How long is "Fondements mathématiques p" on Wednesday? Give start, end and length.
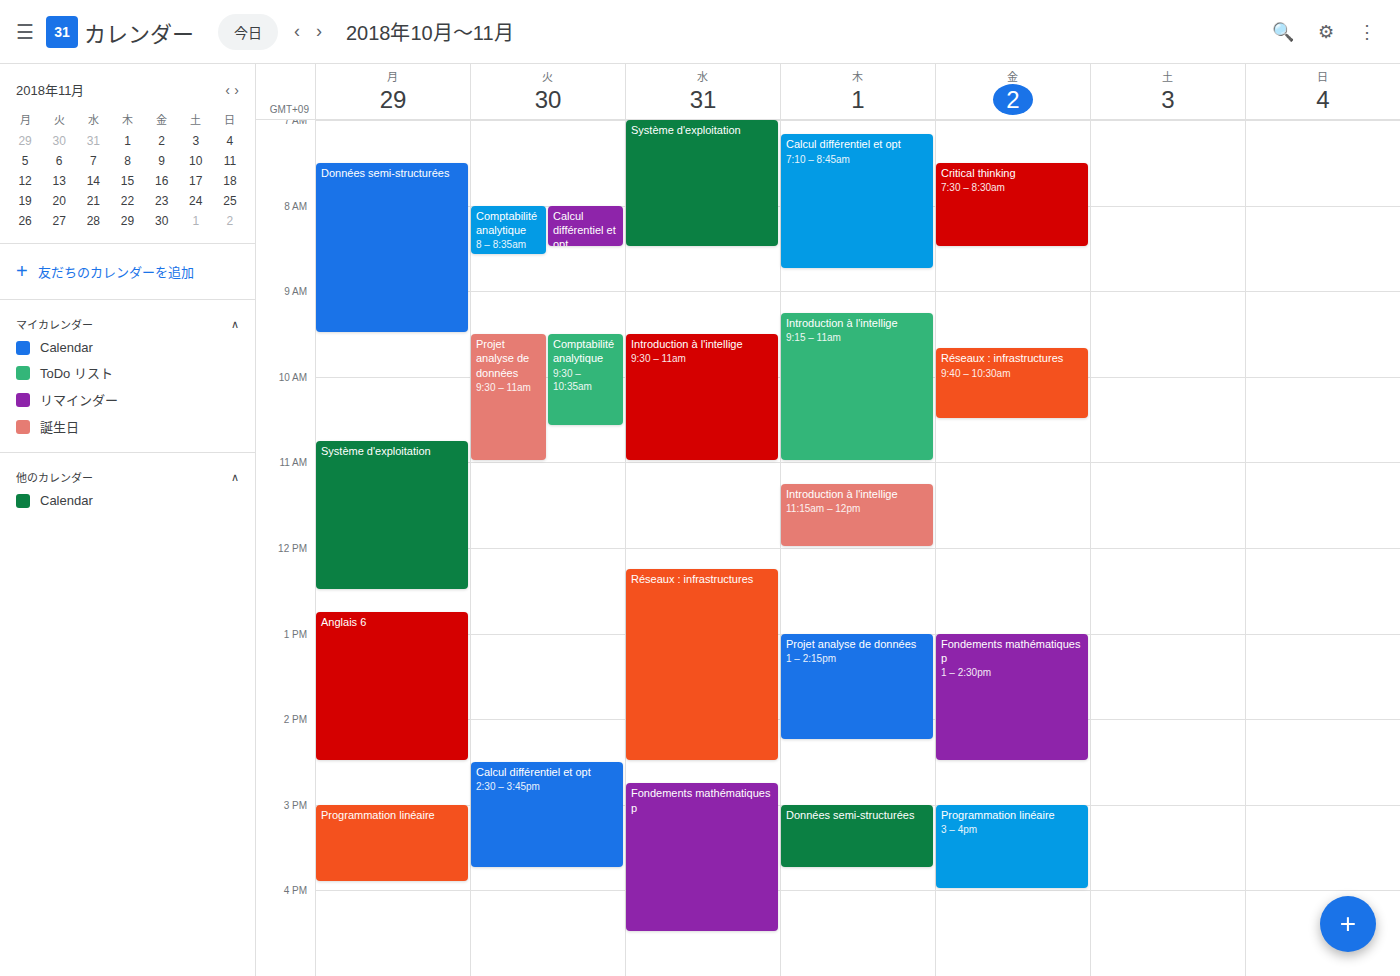
2:45 PM to 4:30 PM, 1 hour 45 minutes